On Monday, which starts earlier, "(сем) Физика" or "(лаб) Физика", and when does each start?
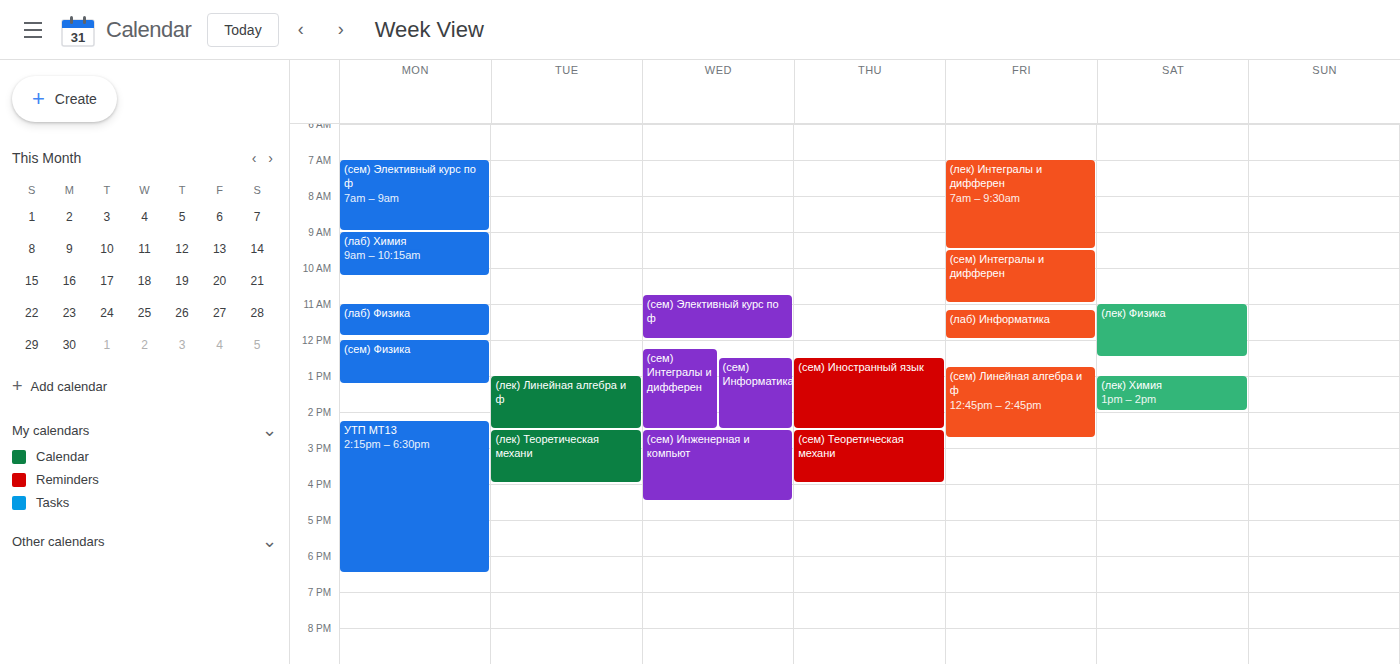
"(лаб) Физика" 11:00 AM; "(сем) Физика" 12:00 PM.